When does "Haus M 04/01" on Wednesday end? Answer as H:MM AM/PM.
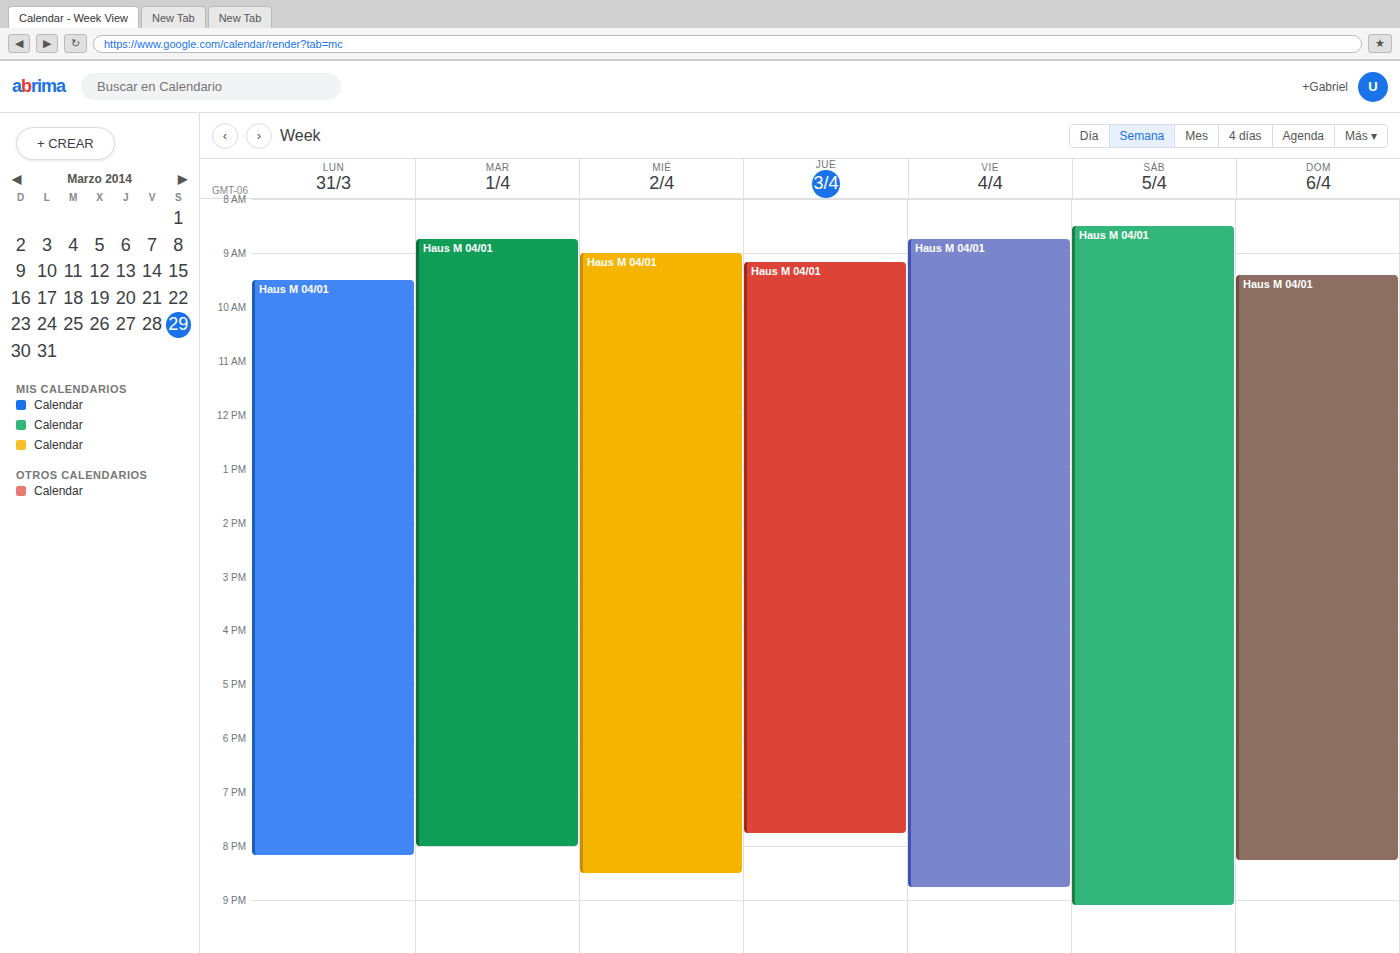
8:30 PM